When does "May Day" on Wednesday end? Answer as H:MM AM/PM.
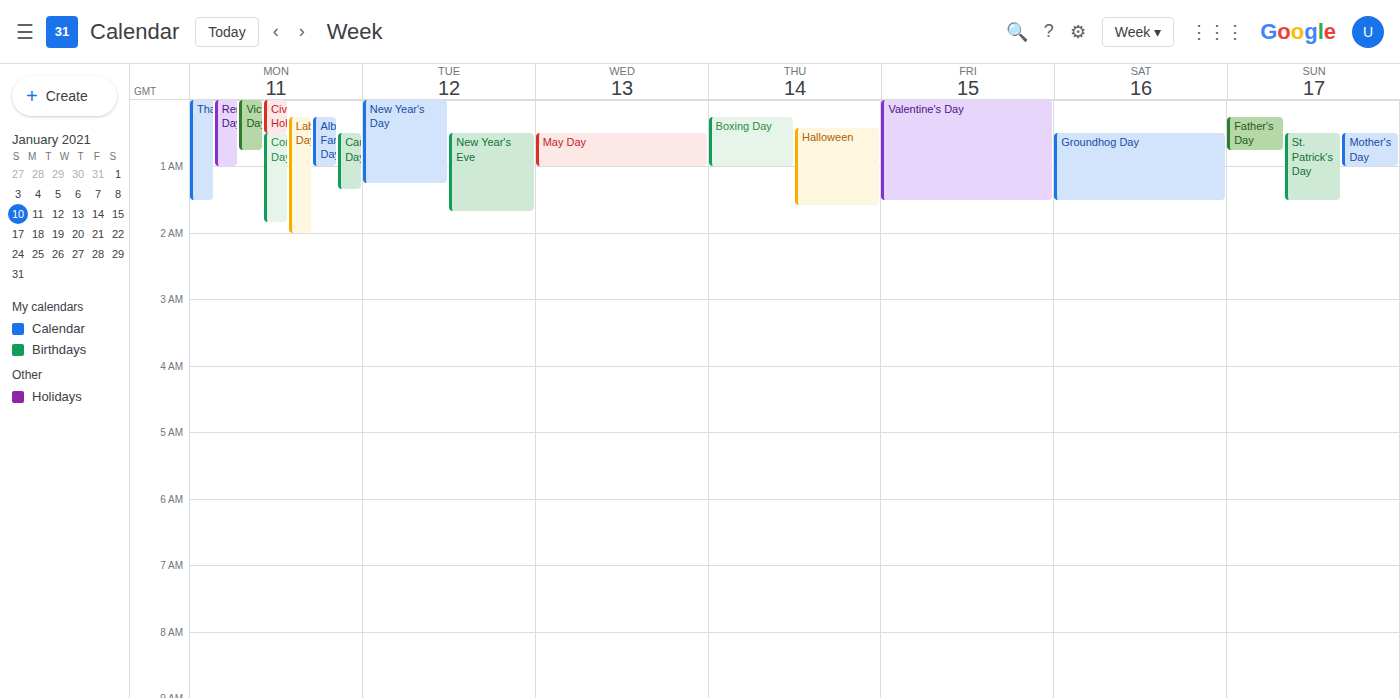
1:00 AM